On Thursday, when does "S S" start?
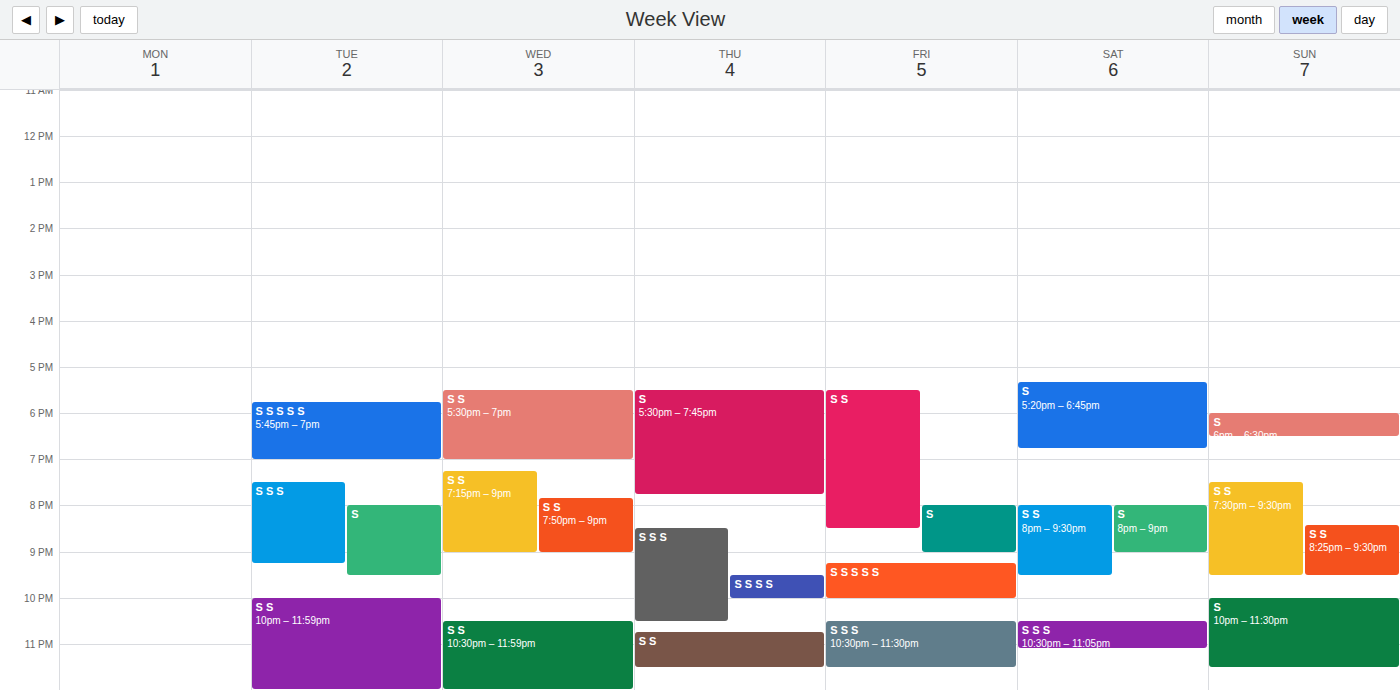
22:45